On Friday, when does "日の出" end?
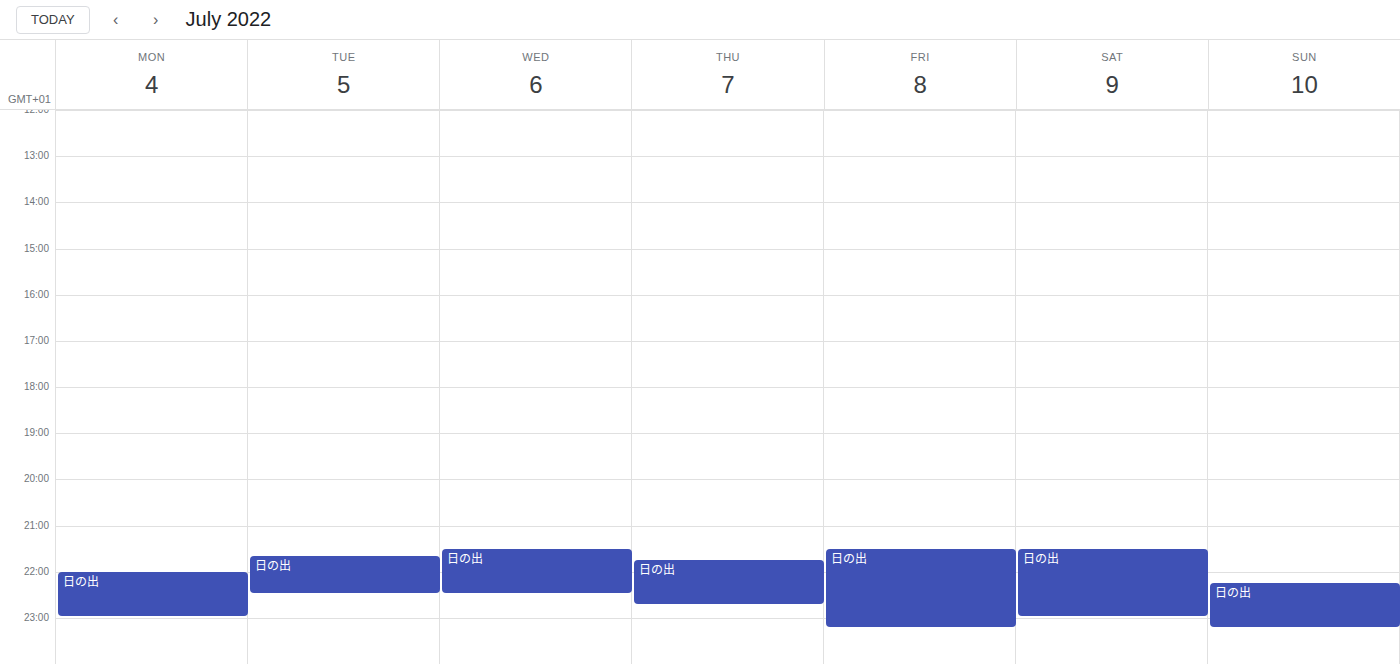
11:15 PM